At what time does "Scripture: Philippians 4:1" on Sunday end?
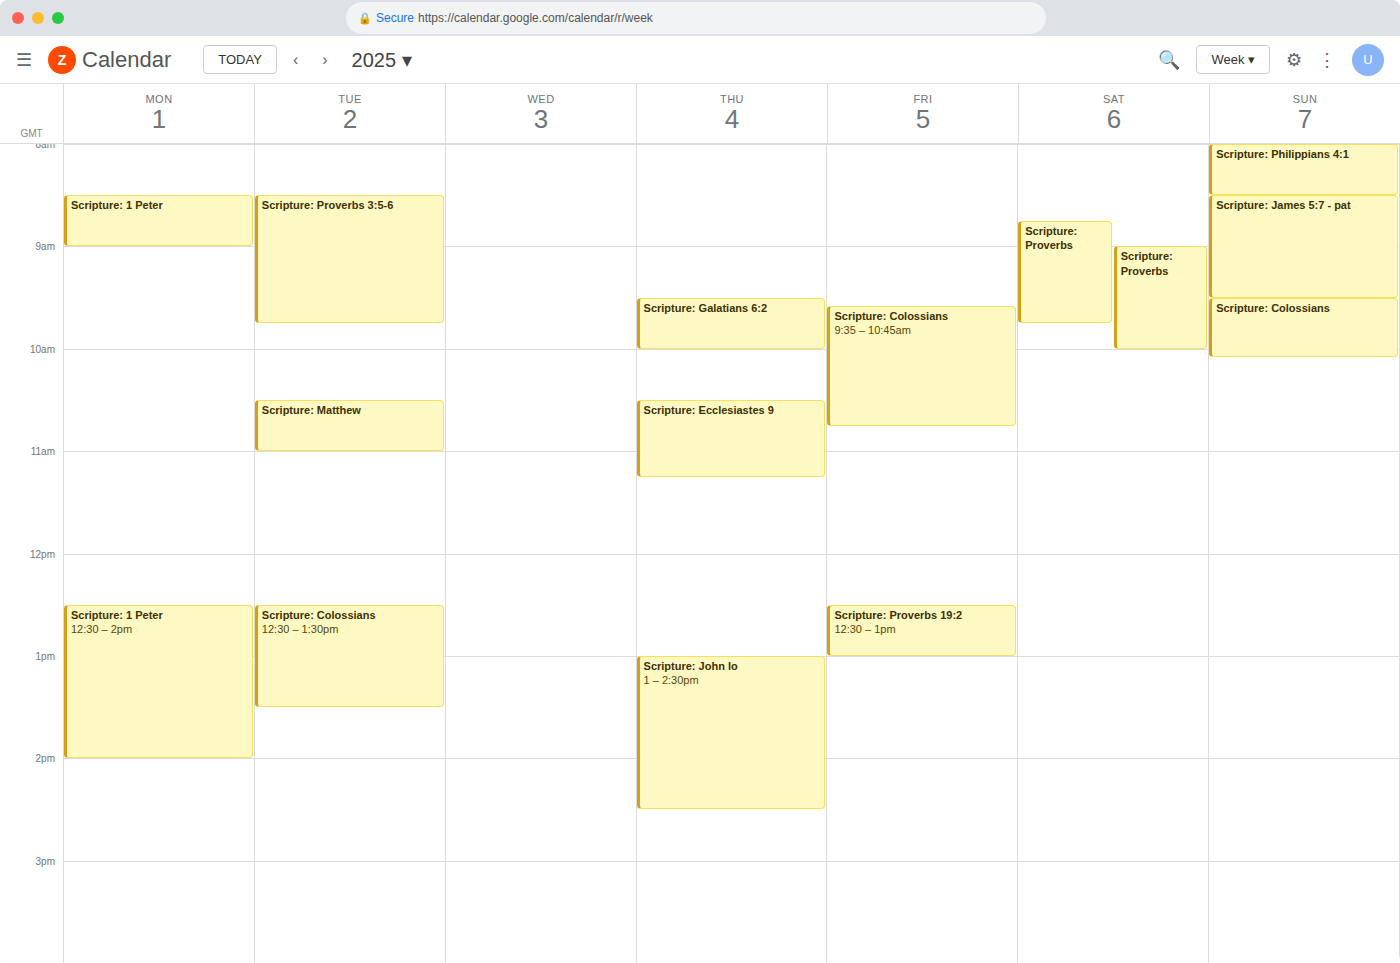
8:30 AM